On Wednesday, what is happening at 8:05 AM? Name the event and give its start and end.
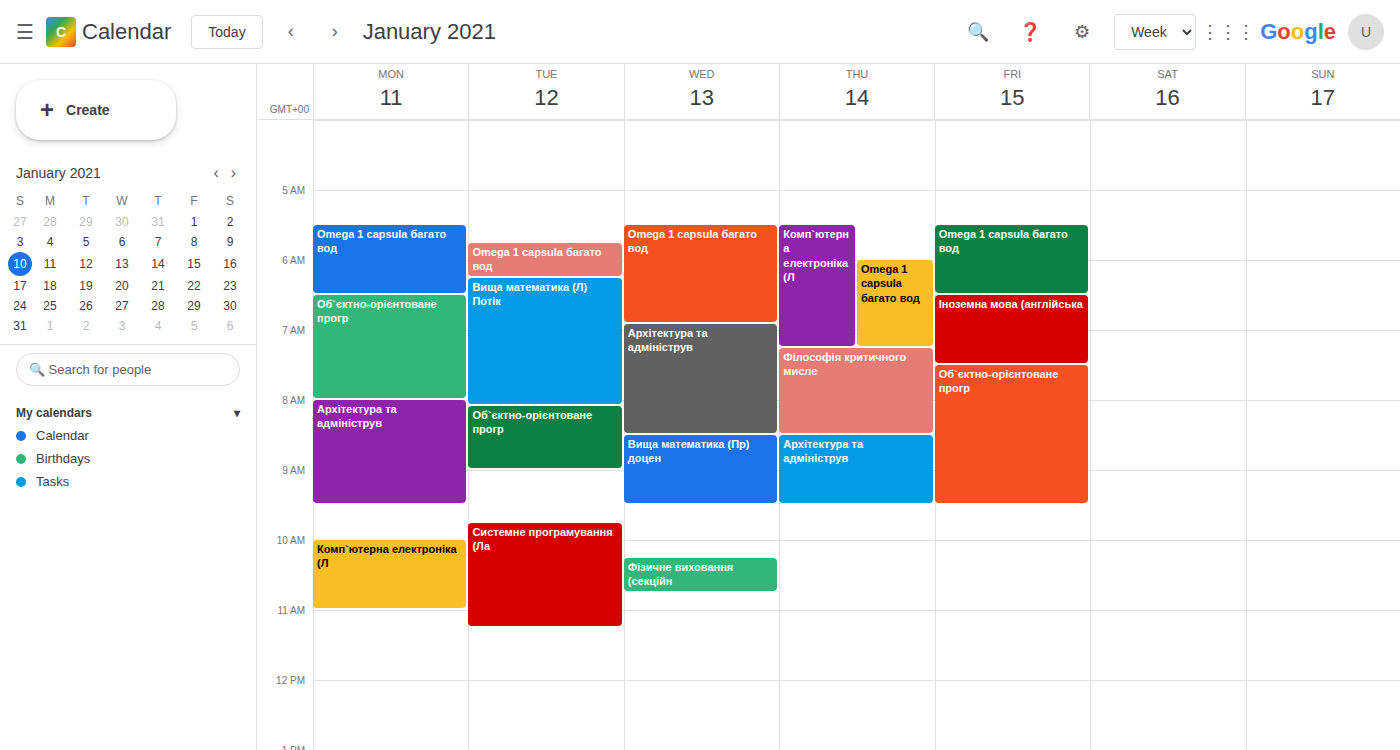
"Архітектура та адмініструв", 6:55 AM to 8:30 AM